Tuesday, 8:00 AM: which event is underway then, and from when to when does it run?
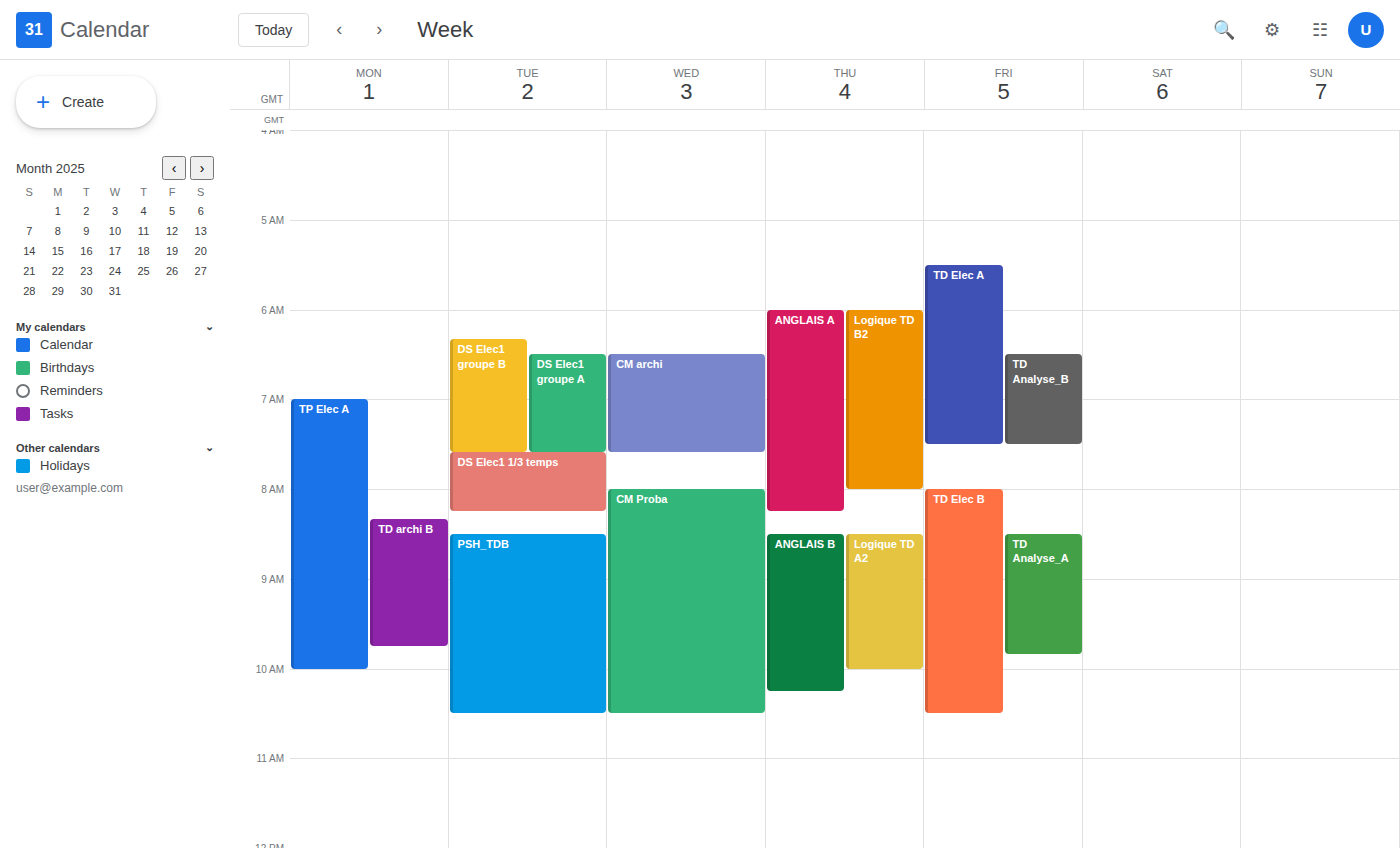
"DS Elec1 1/3 temps", 7:35 AM to 8:15 AM